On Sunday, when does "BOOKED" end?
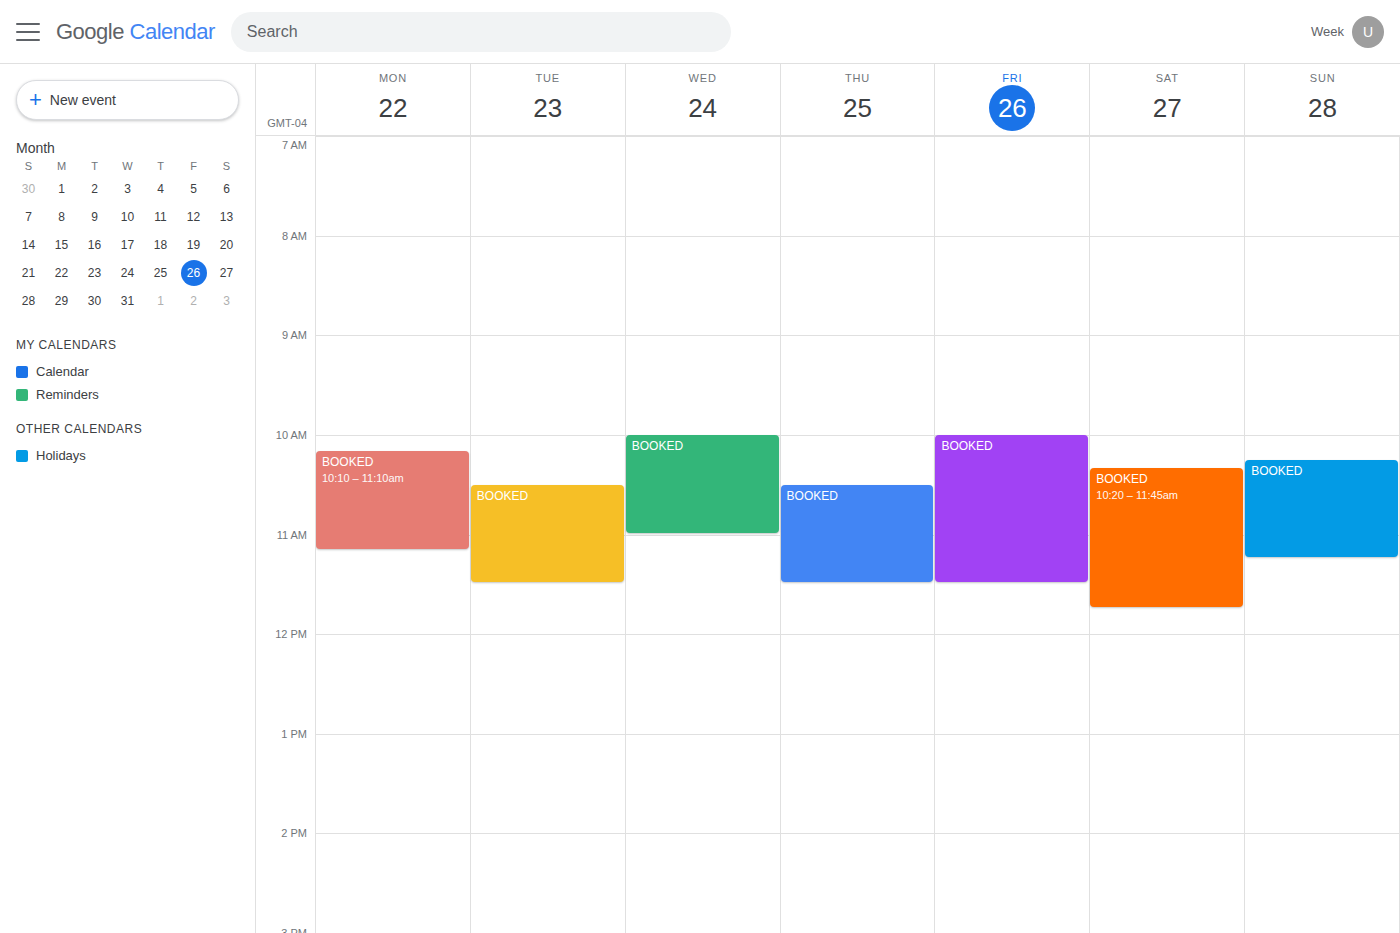
11:15 AM